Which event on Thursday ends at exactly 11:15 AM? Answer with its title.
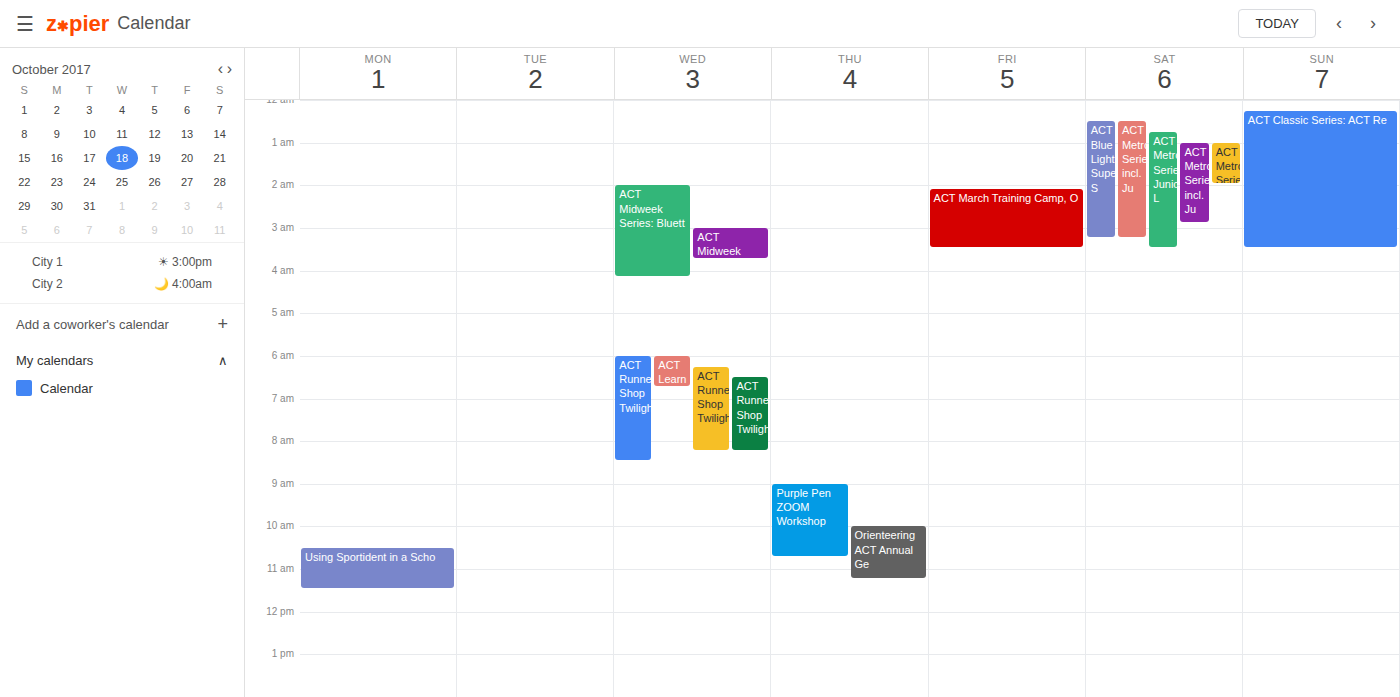
"Orienteering ACT Annual Ge"